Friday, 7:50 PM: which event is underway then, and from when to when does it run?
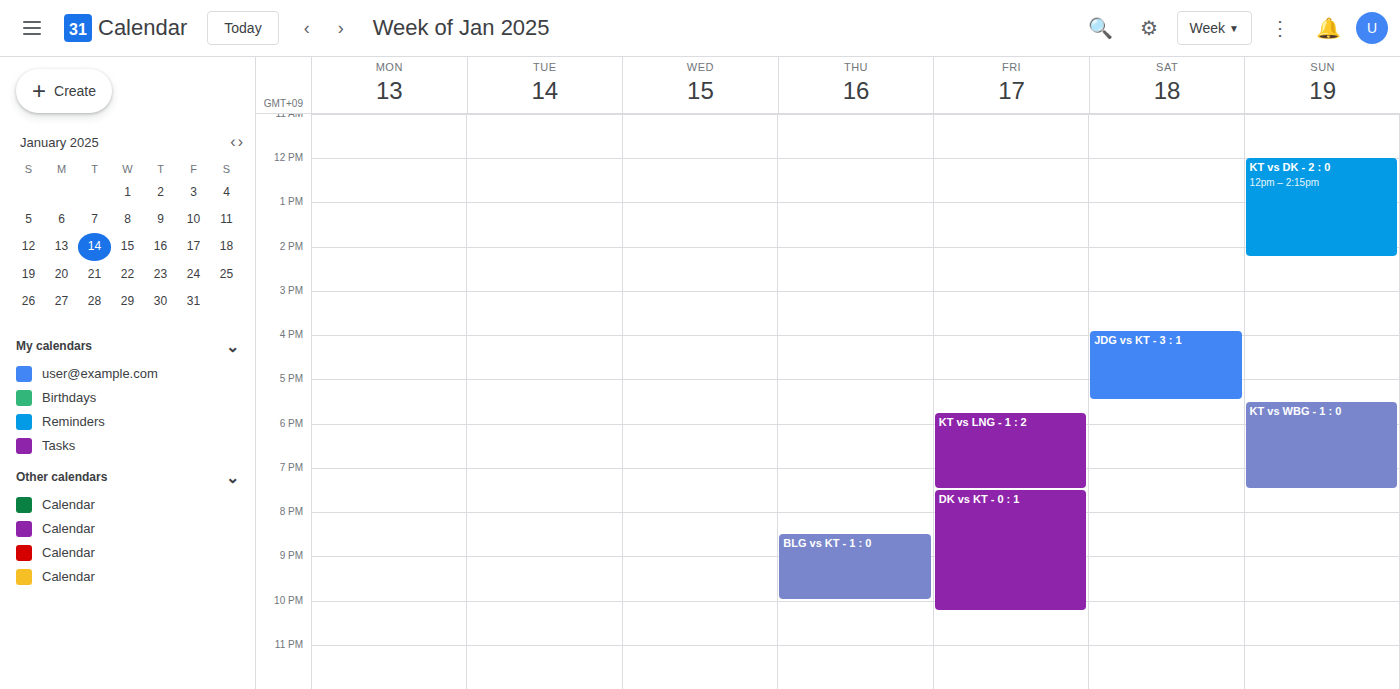
"DK vs KT - 0 : 1", 7:30 PM to 10:15 PM